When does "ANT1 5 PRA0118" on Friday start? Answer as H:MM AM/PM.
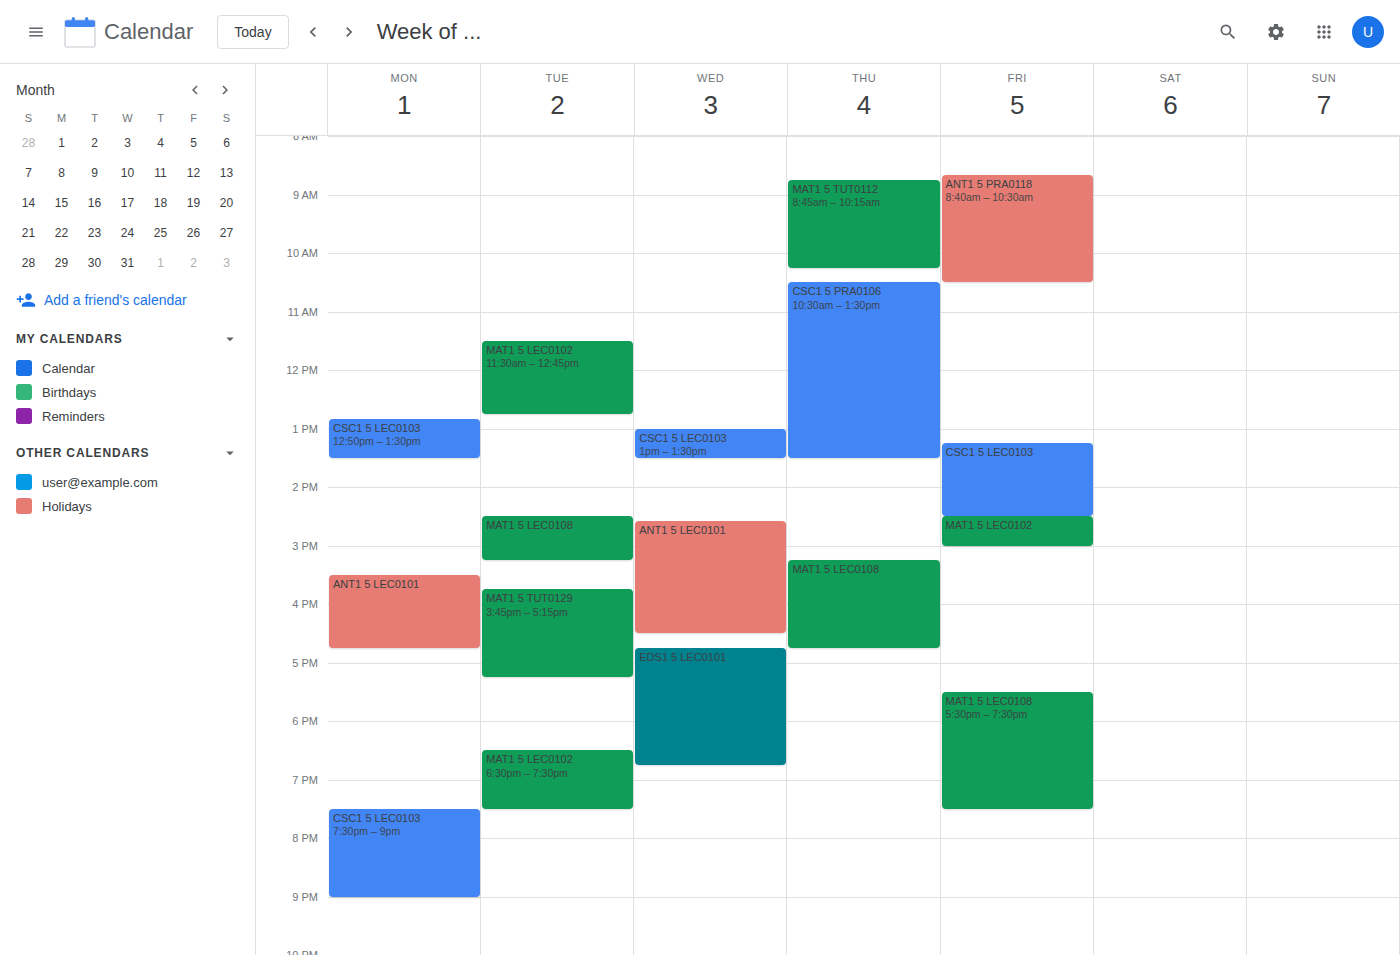
8:40 AM